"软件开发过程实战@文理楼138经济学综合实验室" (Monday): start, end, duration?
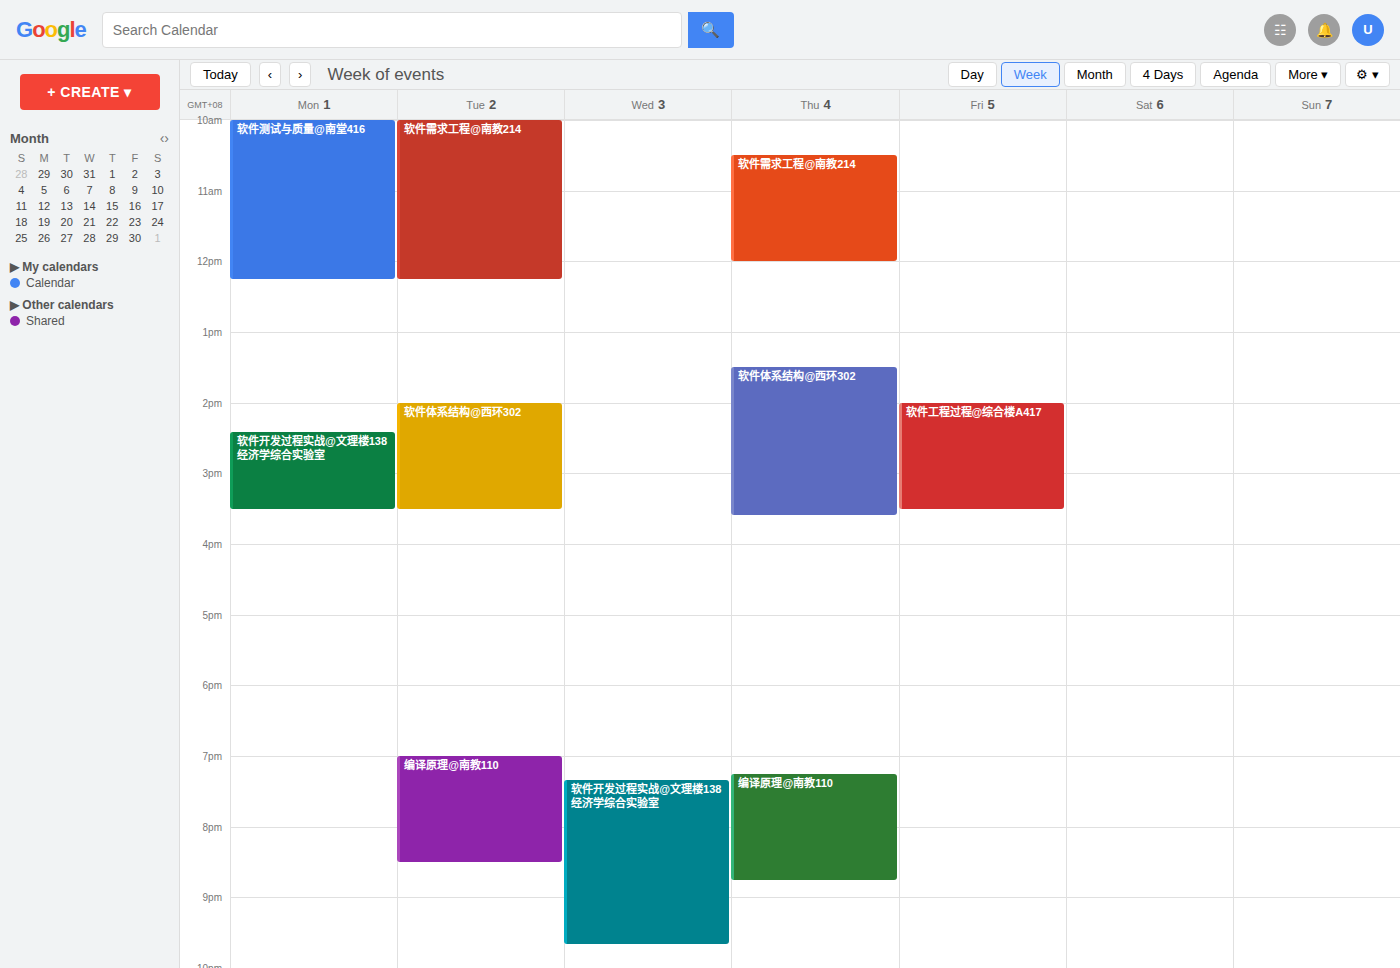
2:25 PM to 3:30 PM, 1 hour 5 minutes